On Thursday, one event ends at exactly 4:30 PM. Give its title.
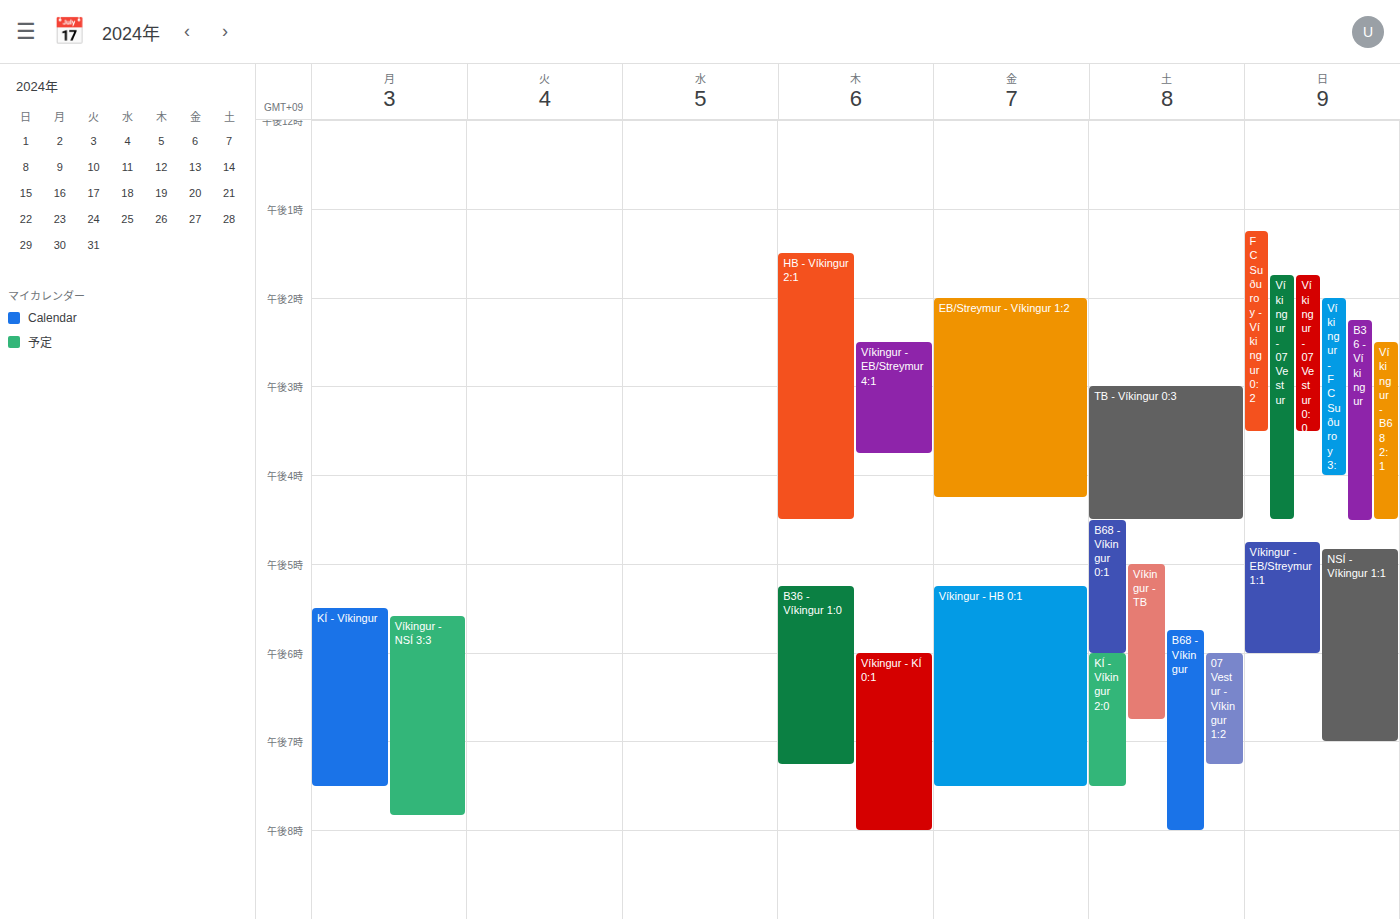
"HB - Víkingur 2:1"